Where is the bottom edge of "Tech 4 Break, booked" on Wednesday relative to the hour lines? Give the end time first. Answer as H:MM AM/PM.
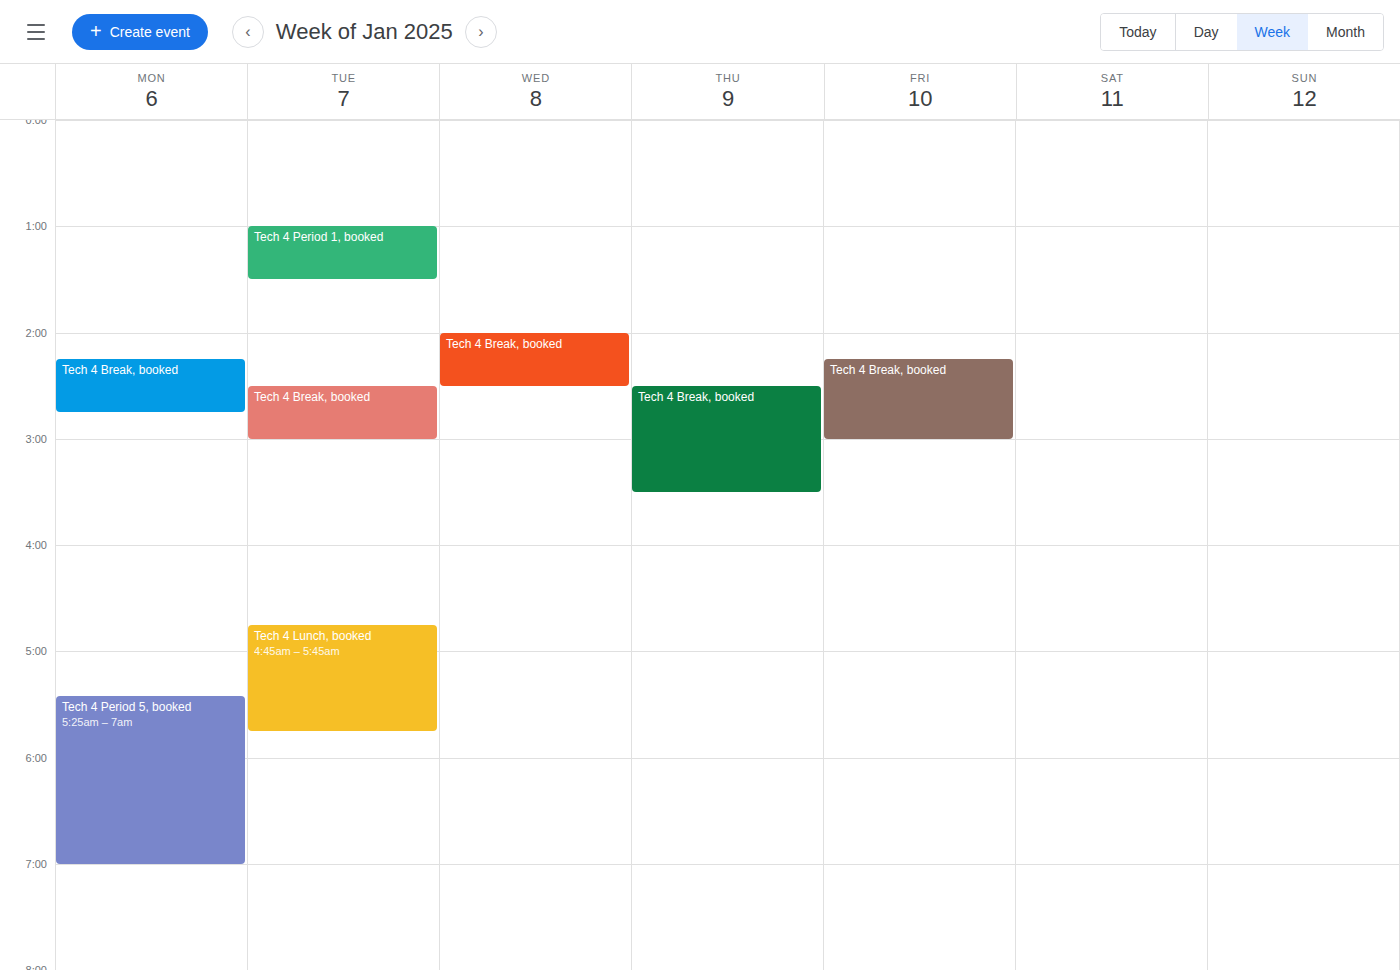
2:30 AM -- halfway between the 2 AM and 3 AM lines.